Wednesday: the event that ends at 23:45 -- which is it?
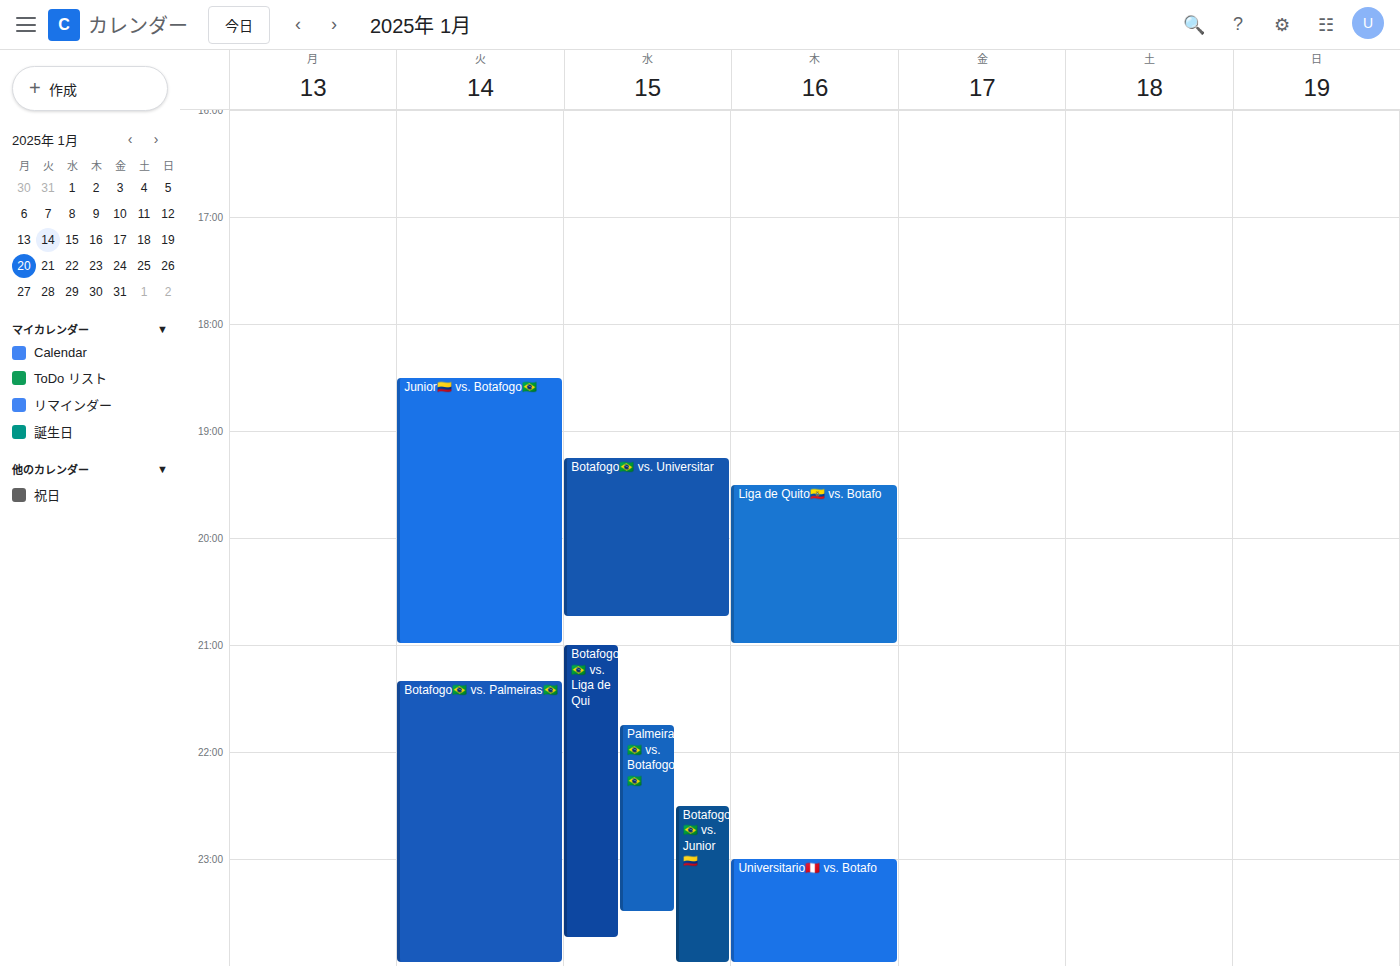
"Botafogo🇧🇷 vs. Liga de Qui"